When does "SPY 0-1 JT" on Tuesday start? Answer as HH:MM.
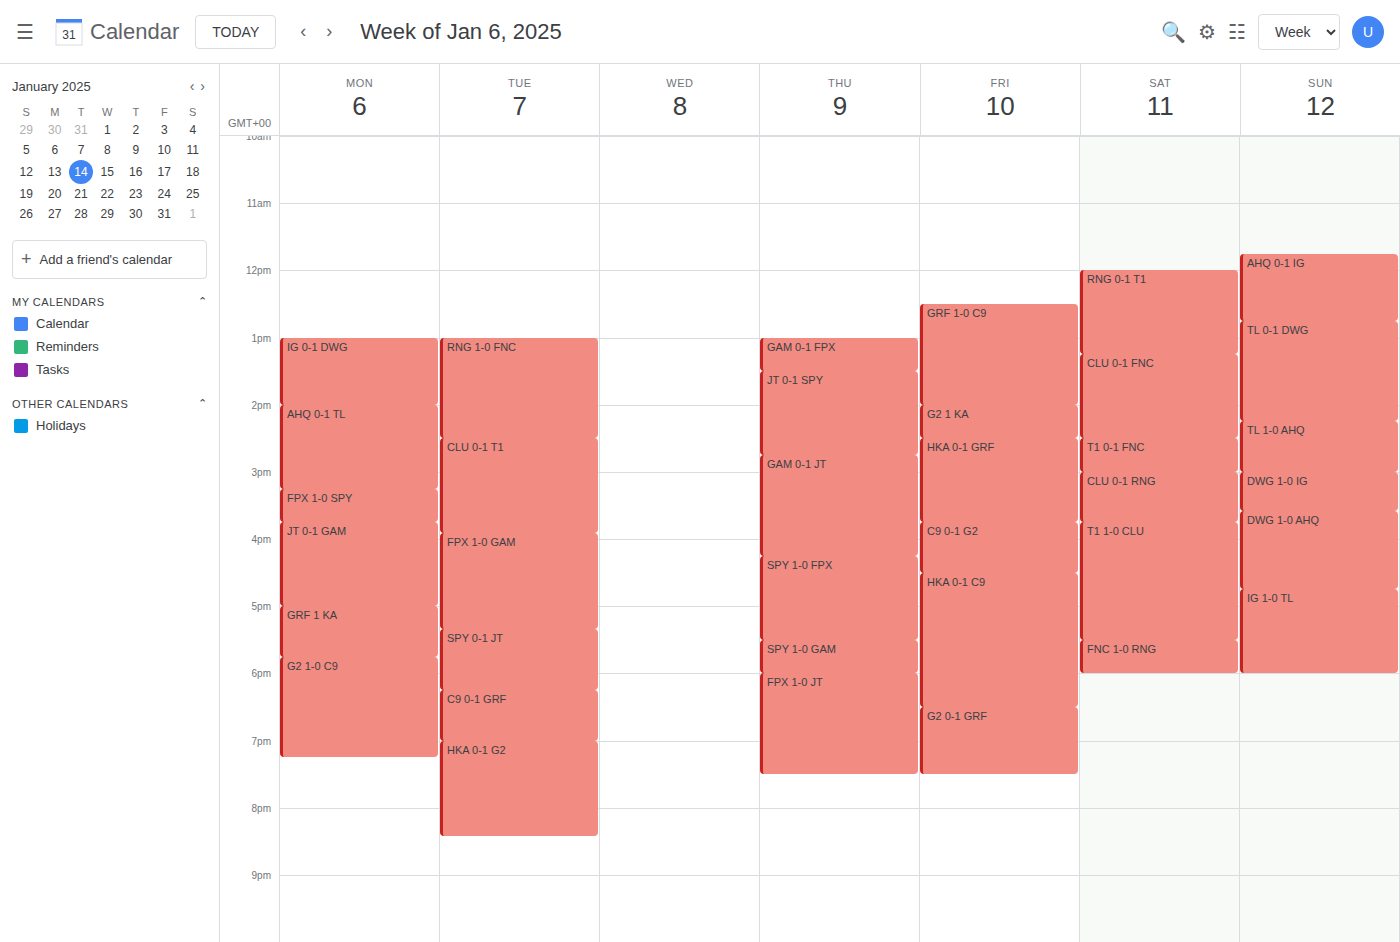
17:20